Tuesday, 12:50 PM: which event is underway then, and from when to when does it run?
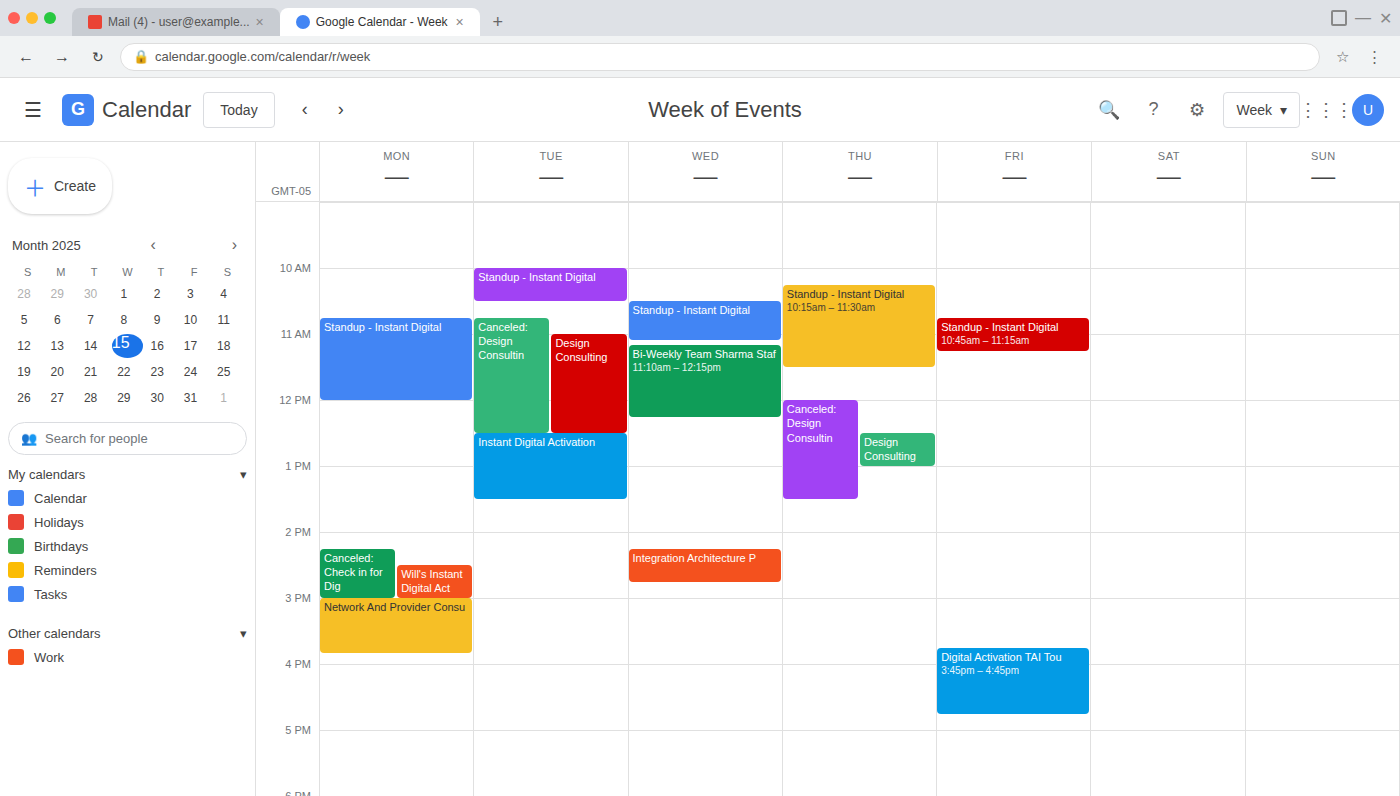
"Instant Digital Activation", 12:30 PM to 1:30 PM